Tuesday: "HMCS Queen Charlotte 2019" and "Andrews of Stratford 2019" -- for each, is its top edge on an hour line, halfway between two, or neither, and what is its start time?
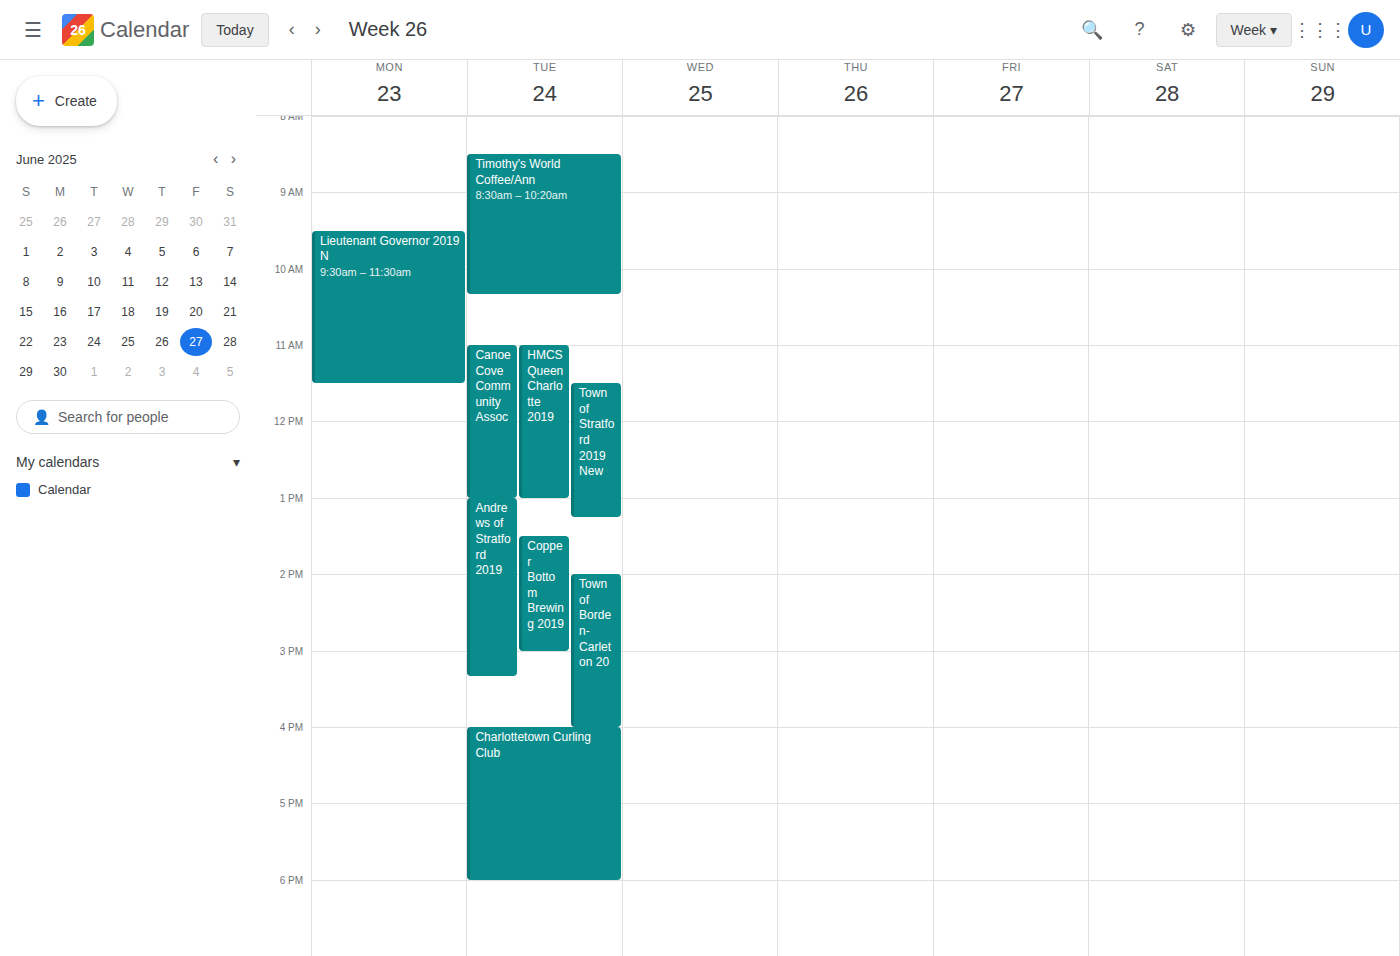
"HMCS Queen Charlotte 2019": 11:00 AM, exactly on the 11 AM line. "Andrews of Stratford 2019": 1:00 PM, exactly on the 1 PM line.